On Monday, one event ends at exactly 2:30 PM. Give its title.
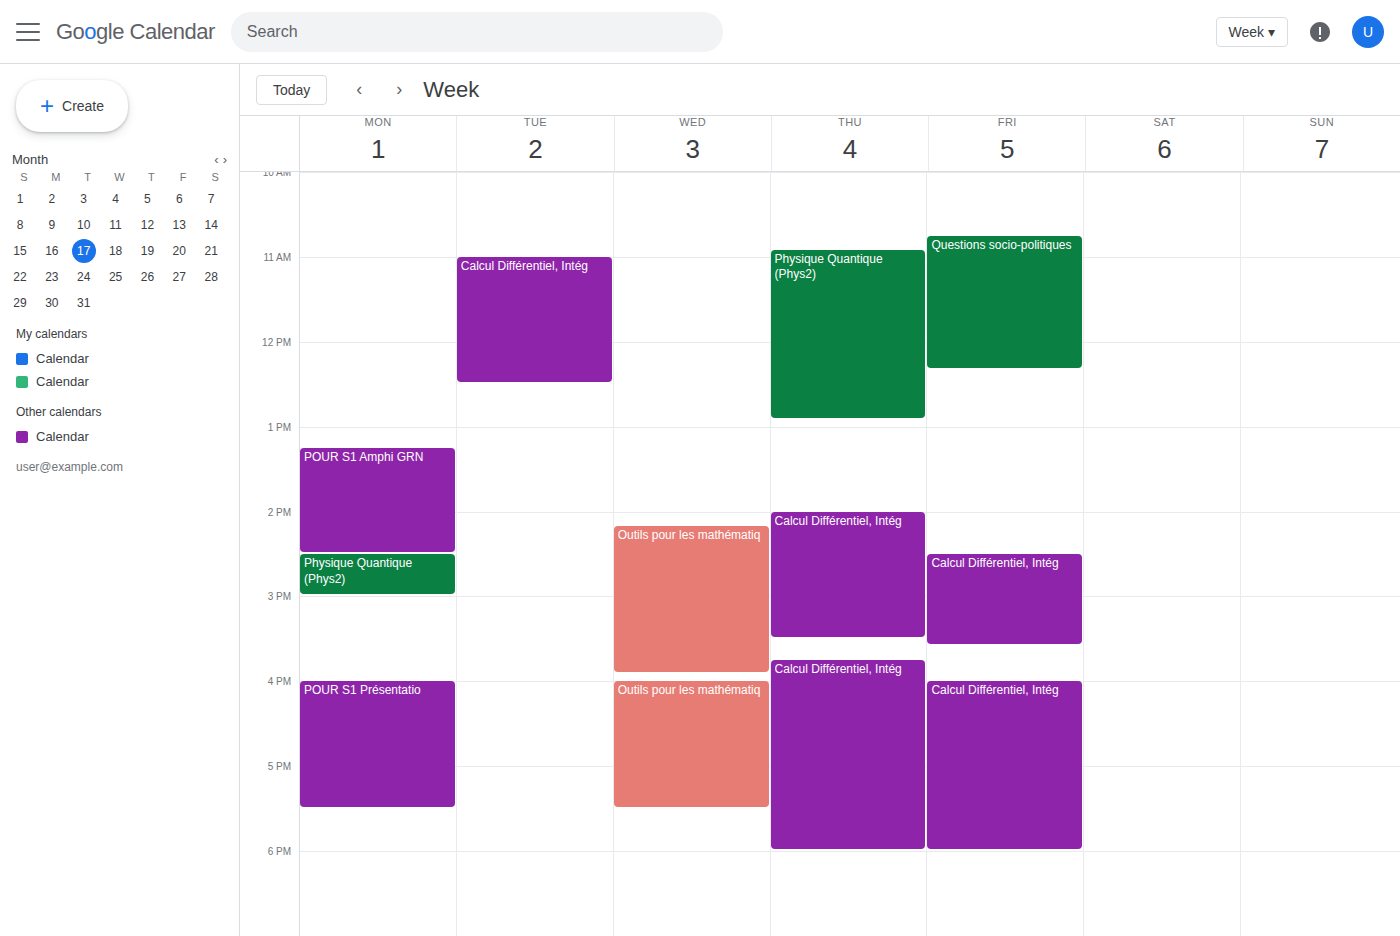
"POUR S1 Amphi GRN"